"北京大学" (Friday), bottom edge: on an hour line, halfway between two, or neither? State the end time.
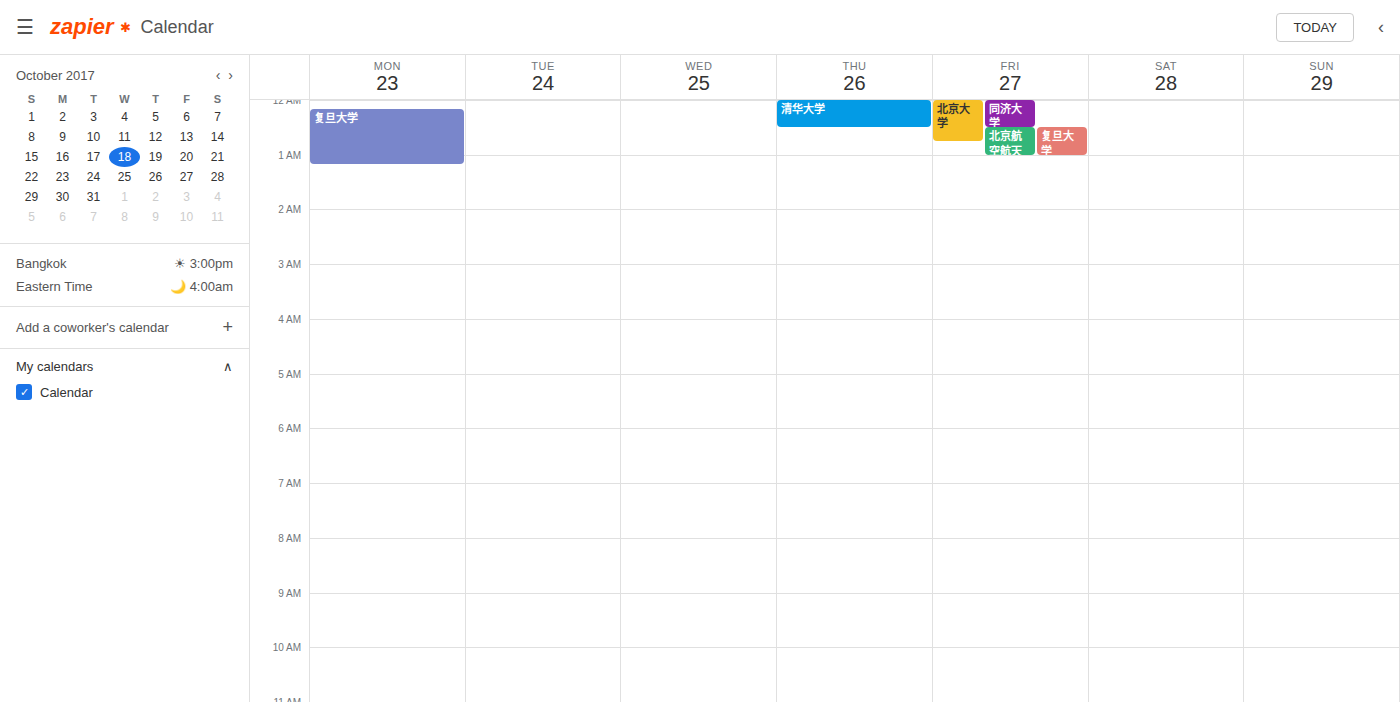
12:45 AM -- neither: three quarters of the way from the 12 AM line to the 1 AM line.